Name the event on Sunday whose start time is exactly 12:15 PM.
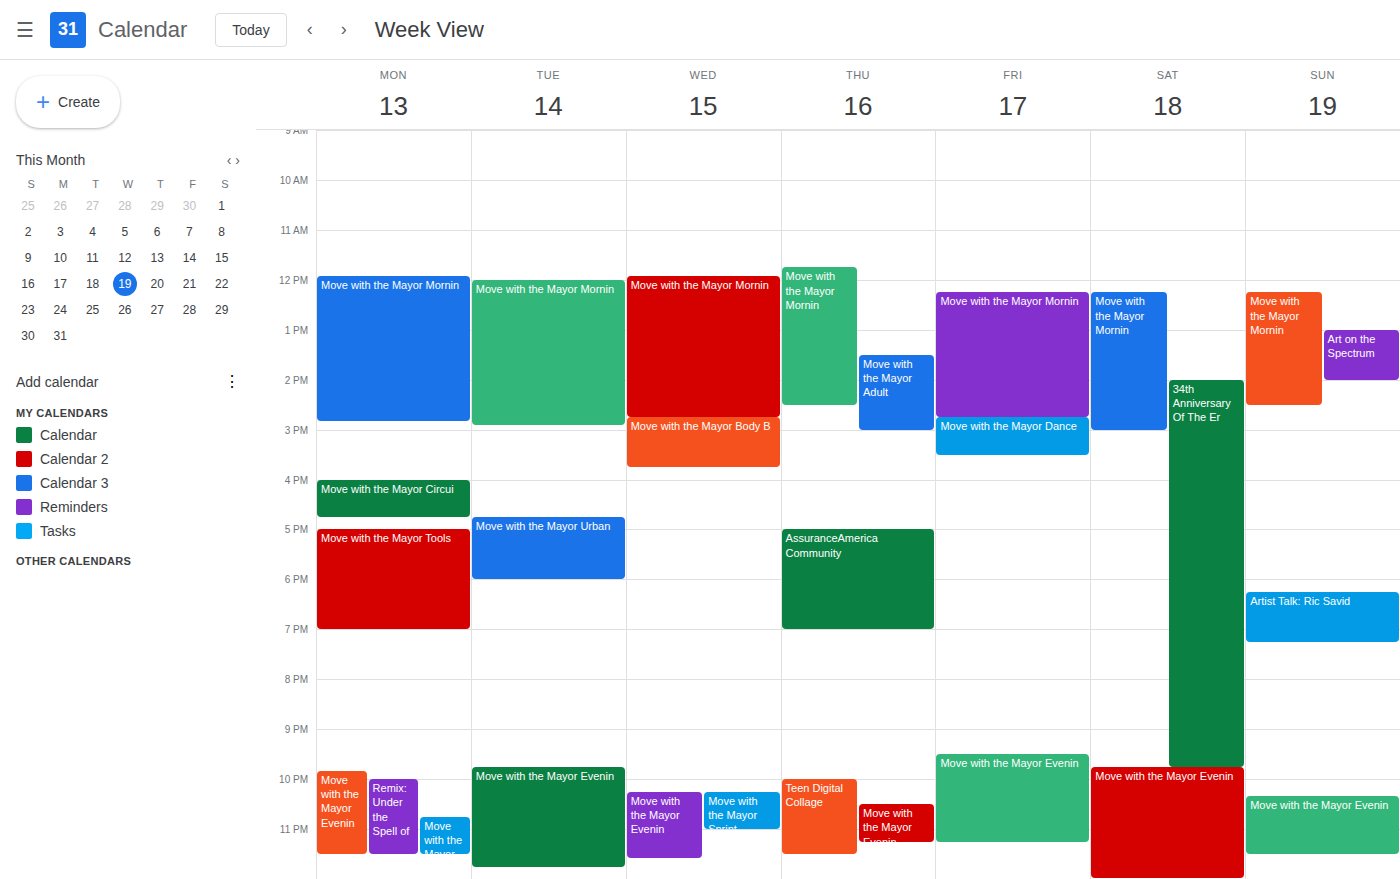
"Move with the Mayor Mornin"